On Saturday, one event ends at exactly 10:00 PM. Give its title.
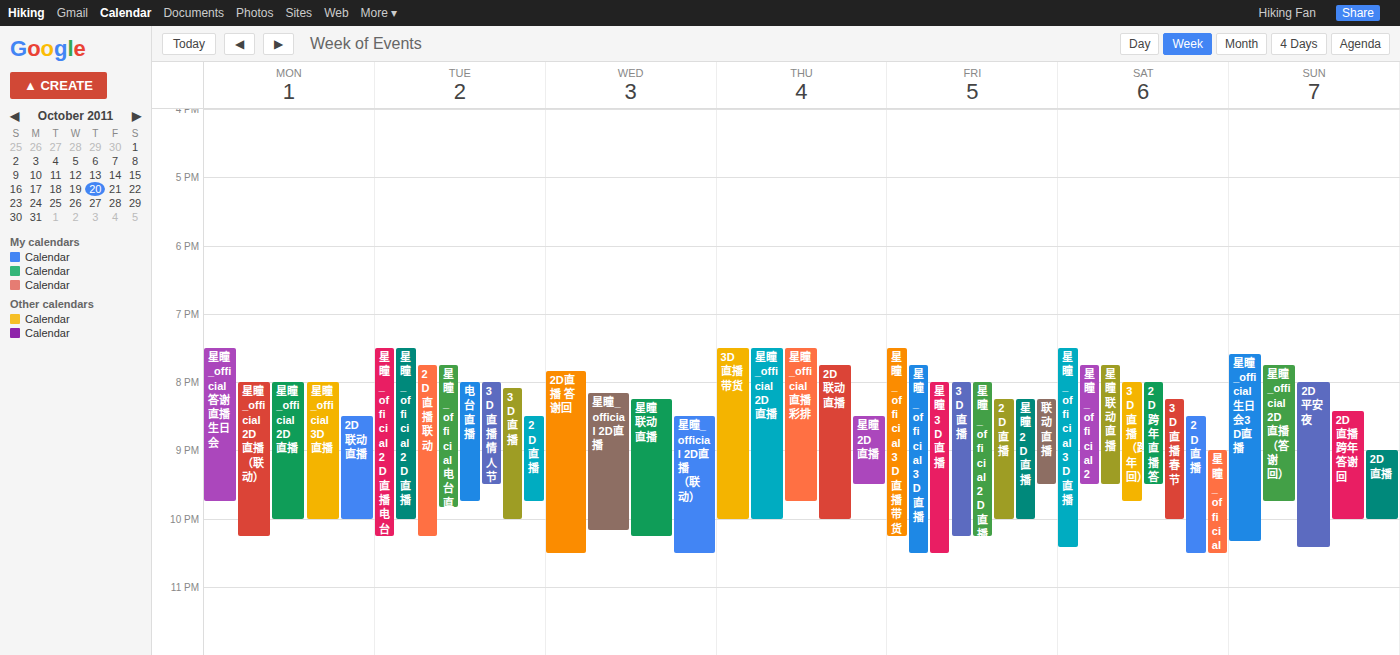
"3D直播 春节"